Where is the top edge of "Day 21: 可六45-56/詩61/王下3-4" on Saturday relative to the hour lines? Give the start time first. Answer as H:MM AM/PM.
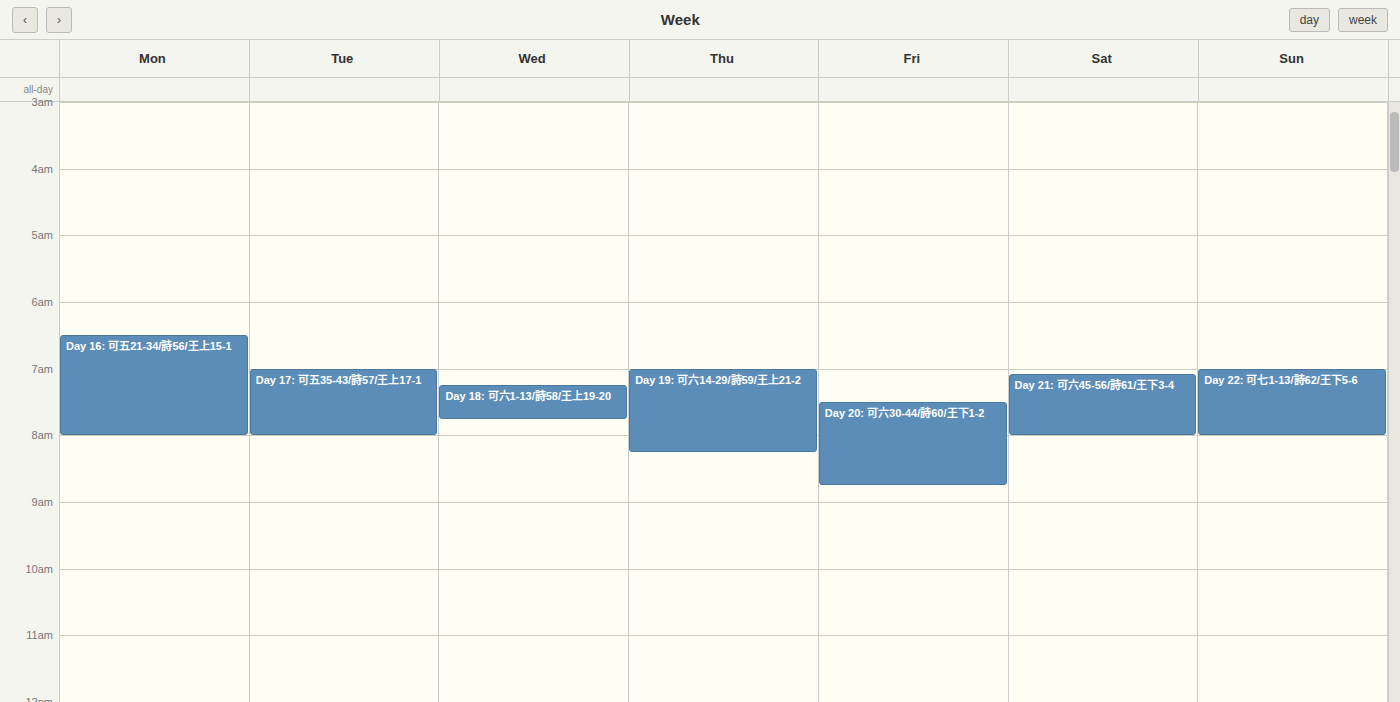
7:05 AM -- neither: 5 minutes below the 7 AM line and 55 minutes above the 8 AM line.